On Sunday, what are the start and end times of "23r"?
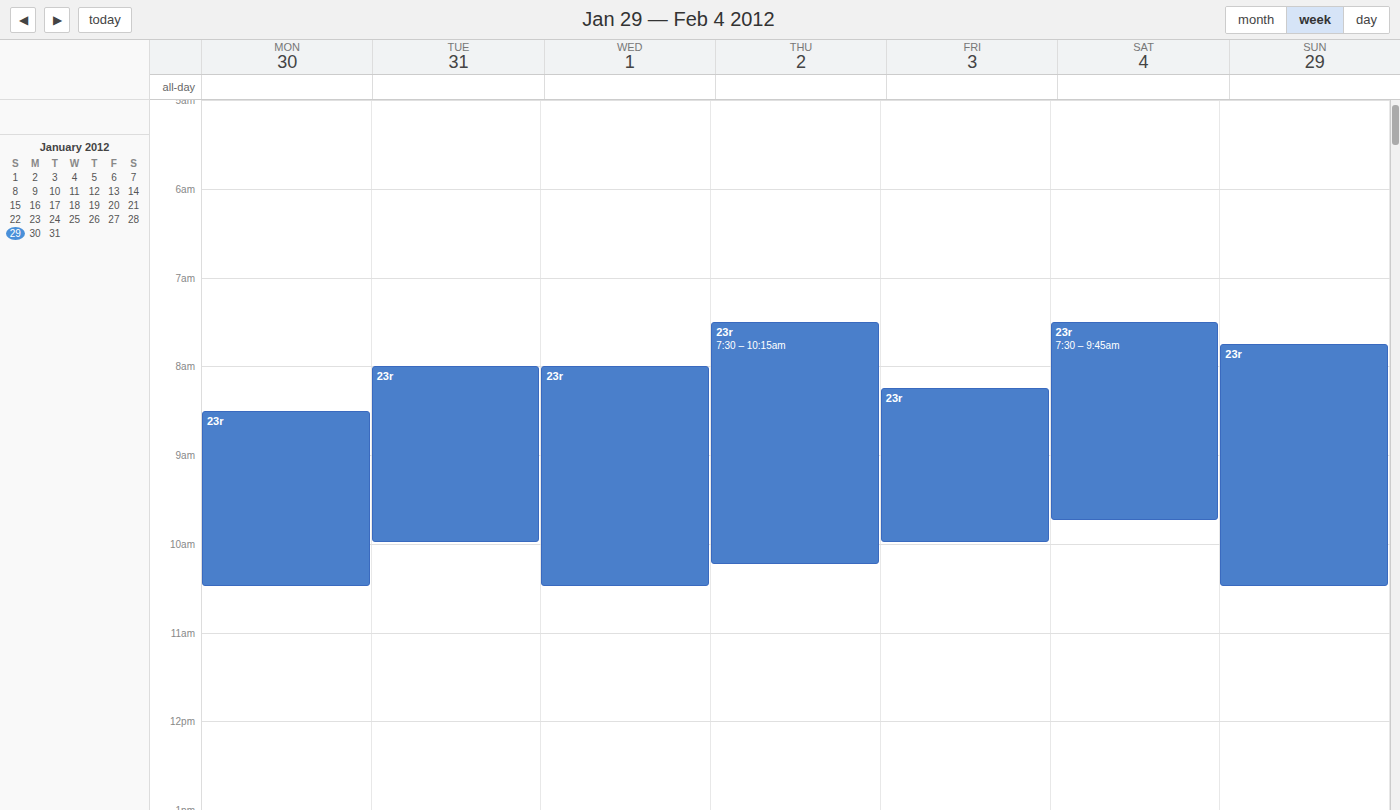
7:45 AM to 10:30 AM